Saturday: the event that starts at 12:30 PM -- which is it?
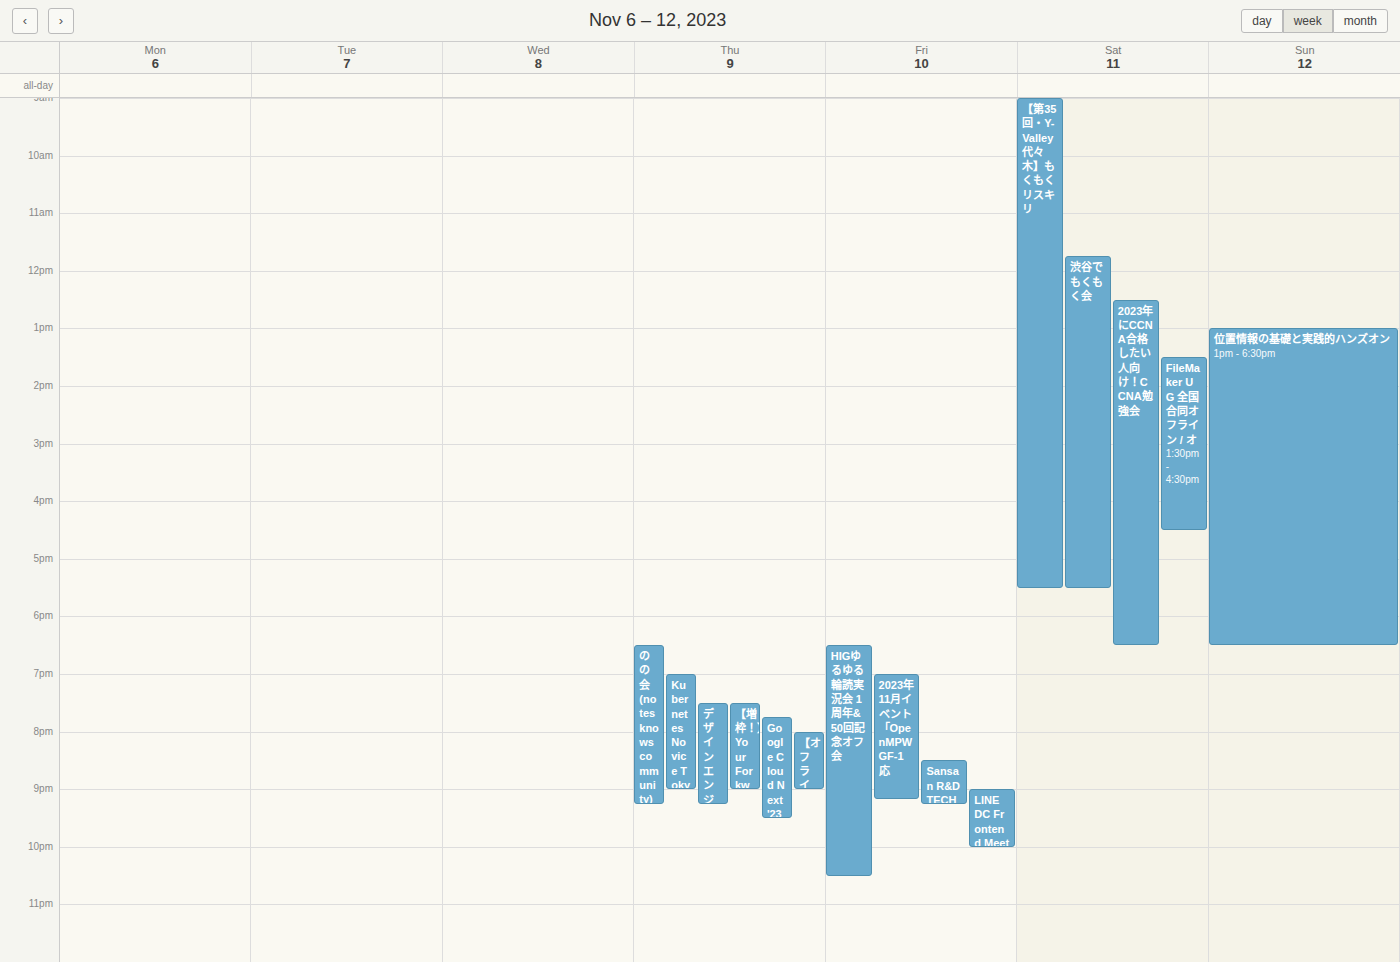
"2023年にCCNA合格したい人向け！CCNA勉強会"